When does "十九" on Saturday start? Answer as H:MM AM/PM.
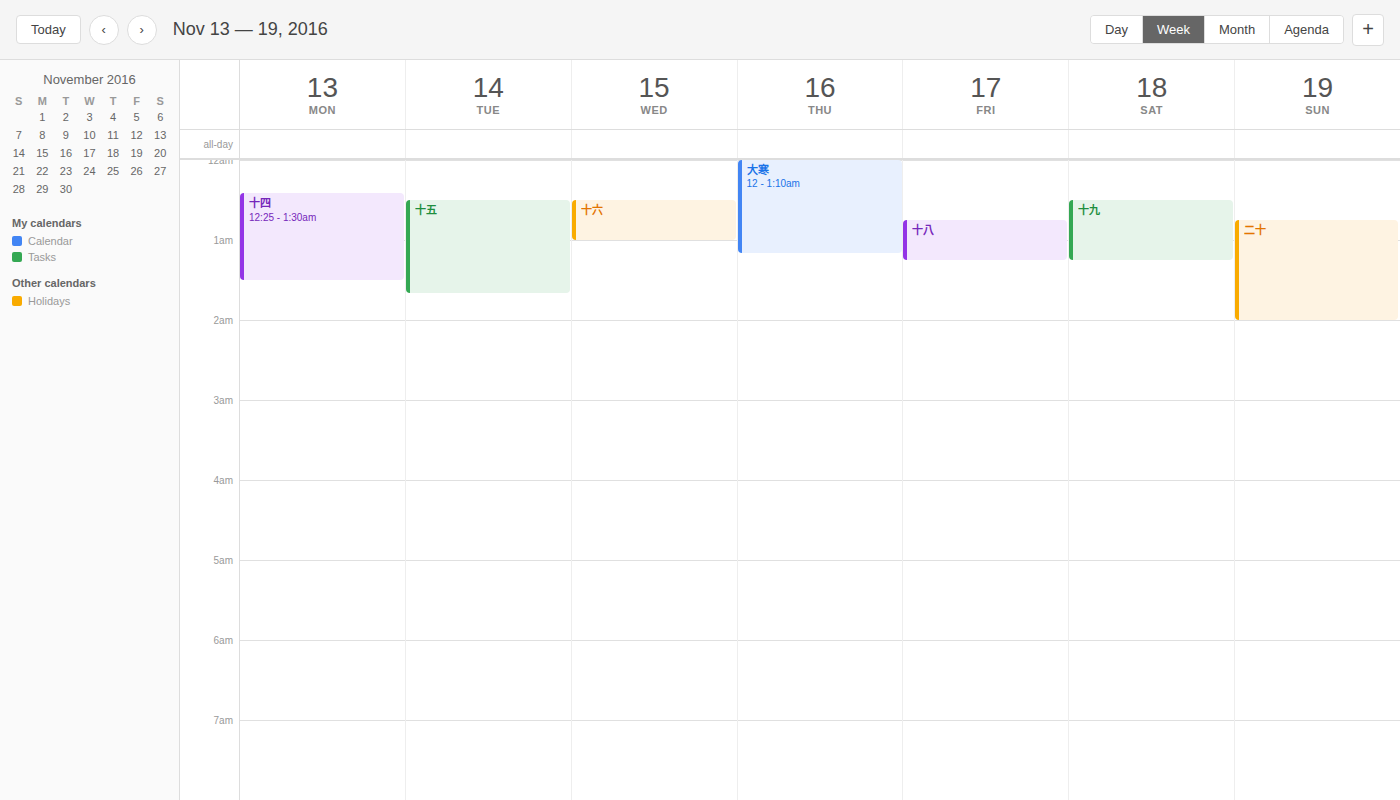
12:30 AM